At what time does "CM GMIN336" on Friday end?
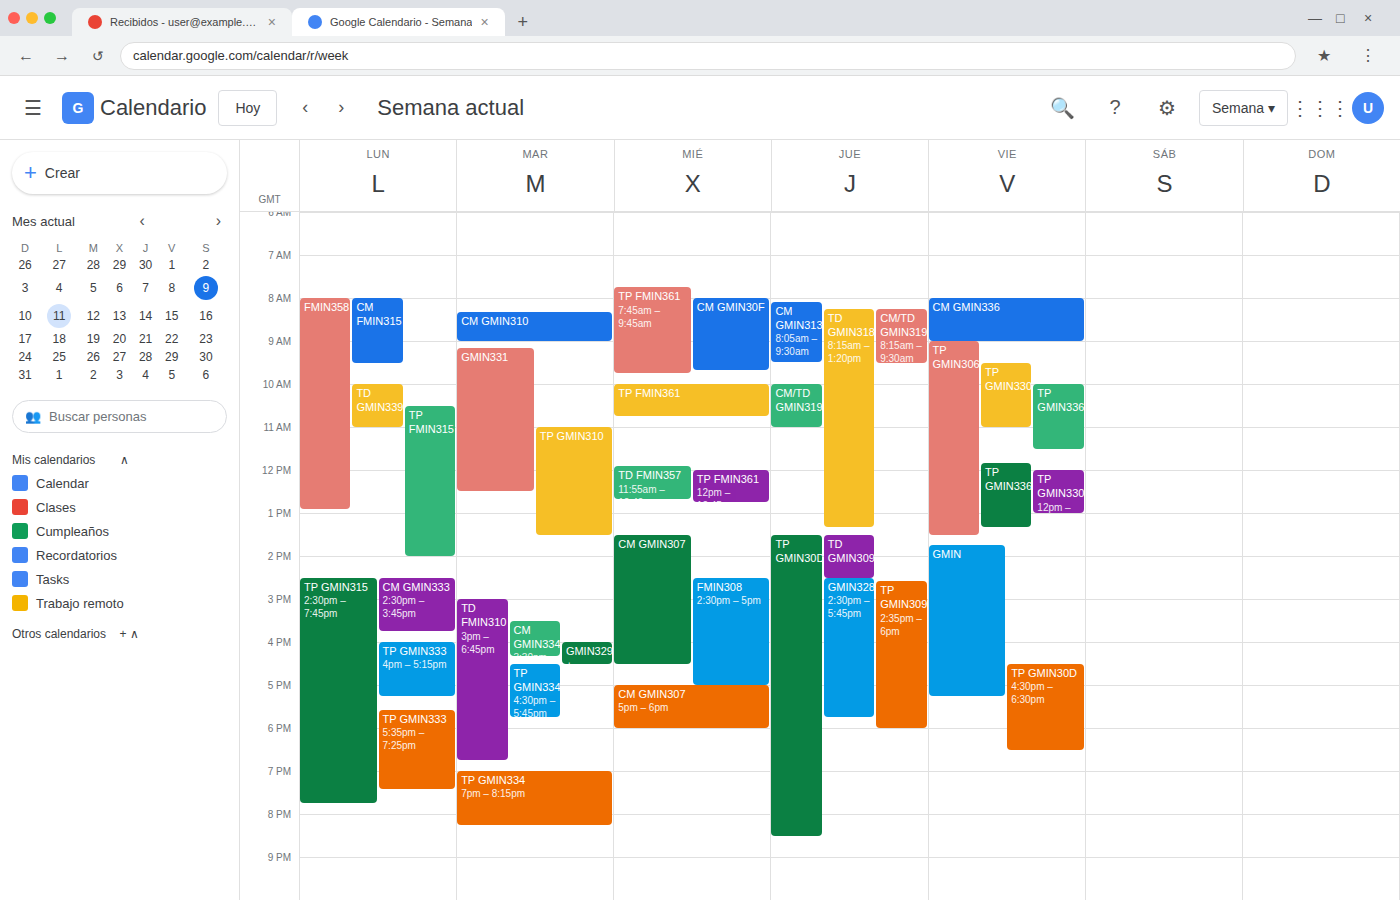
9:00 AM